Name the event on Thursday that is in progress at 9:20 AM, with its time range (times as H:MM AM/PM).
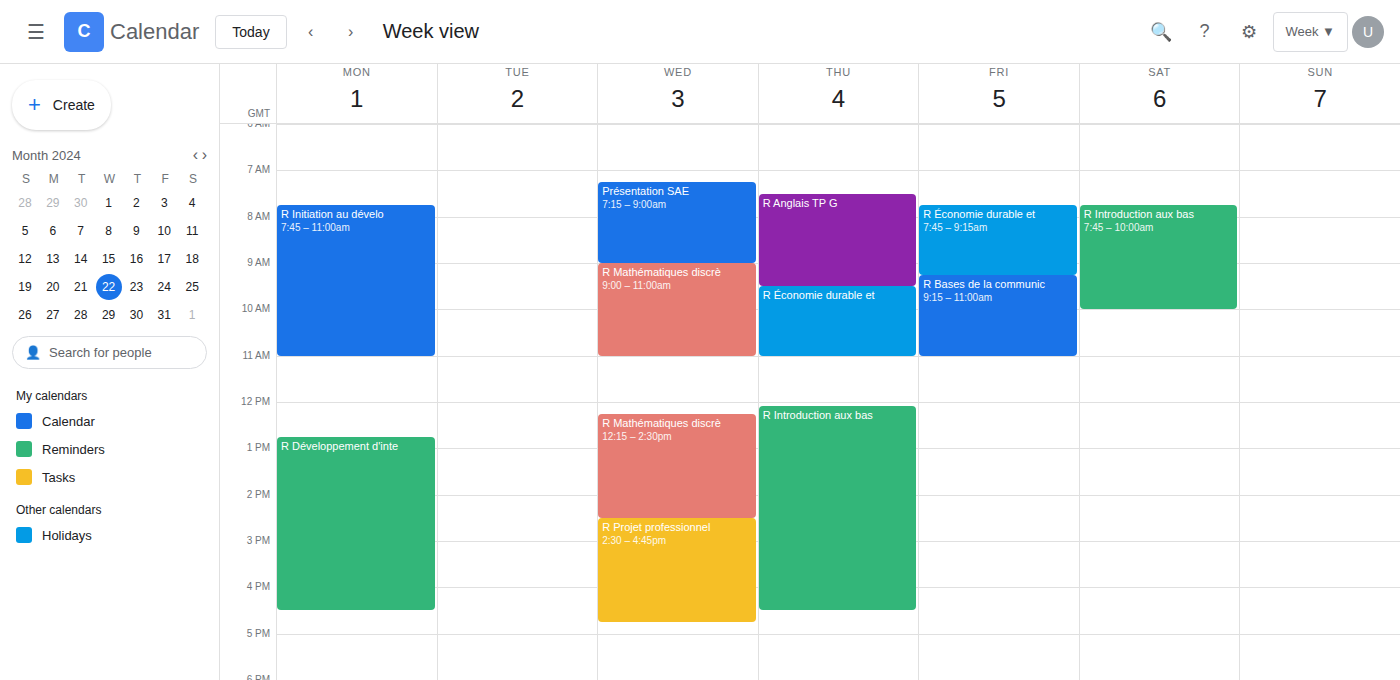
"R Anglais TP G", 7:30 AM to 9:30 AM